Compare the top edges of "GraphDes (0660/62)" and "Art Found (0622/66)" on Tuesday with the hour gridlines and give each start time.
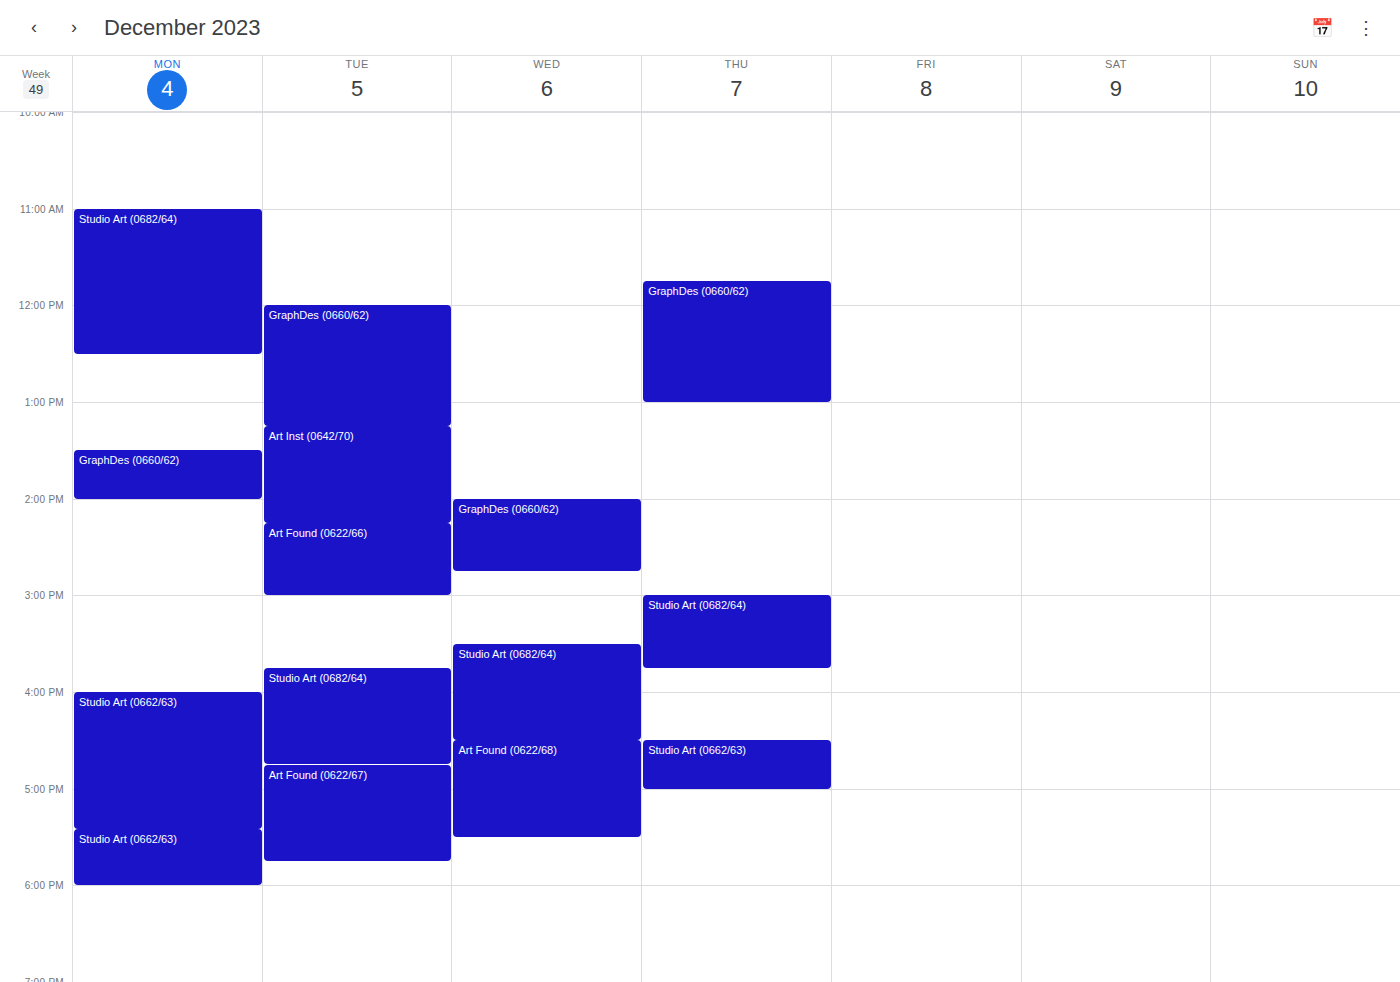
"GraphDes (0660/62)": 12:00 PM, exactly on the 12 PM line. "Art Found (0622/66)": 2:15 PM, neither: a quarter of the way from the 2 PM line to the 3 PM line.